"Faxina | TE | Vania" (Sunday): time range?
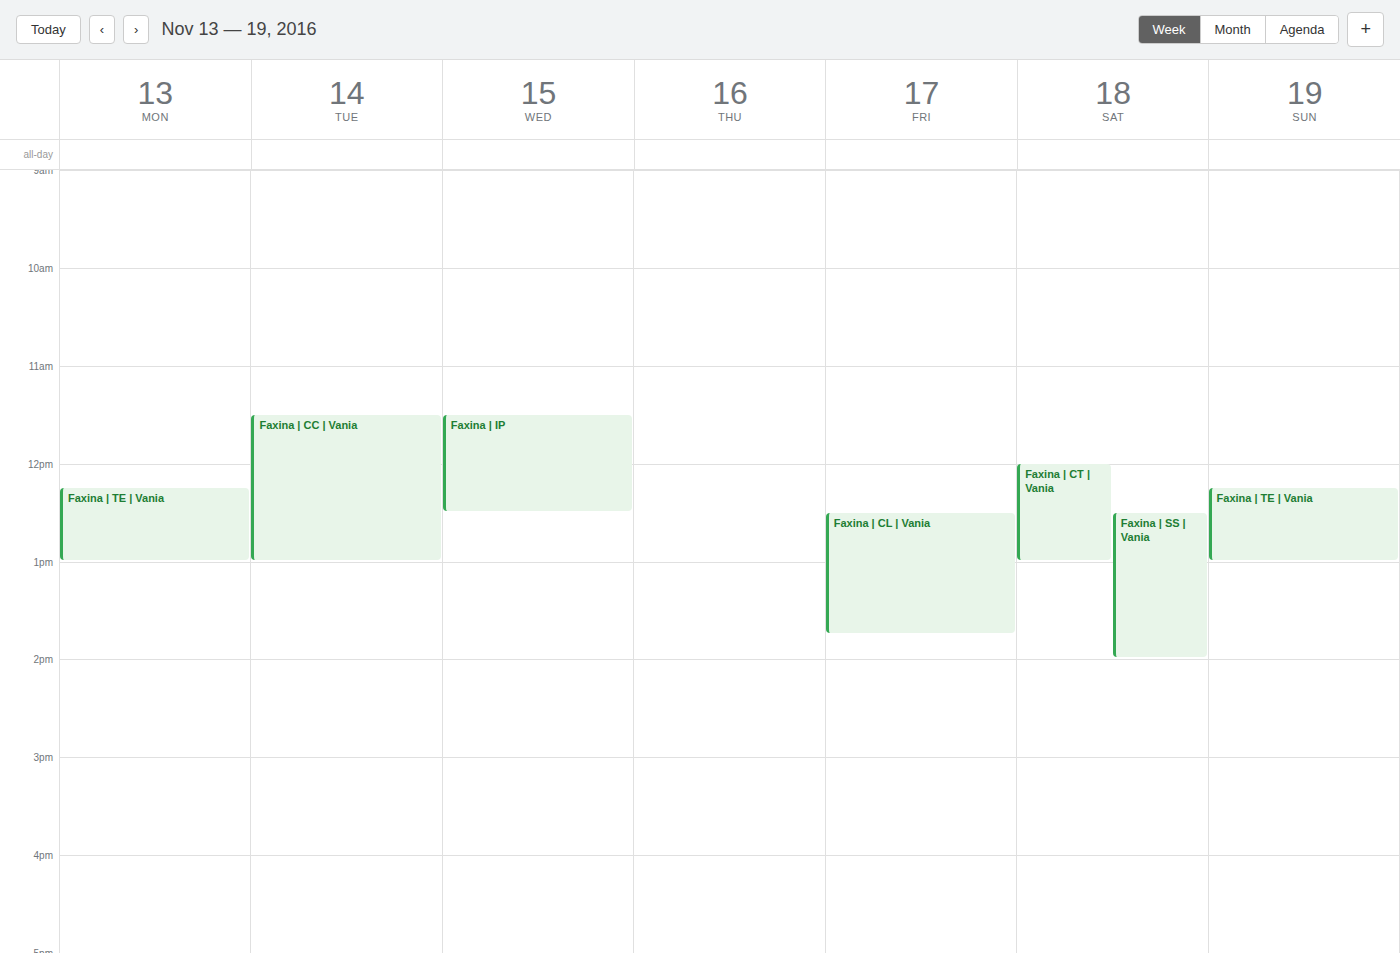
12:15 PM to 1:00 PM